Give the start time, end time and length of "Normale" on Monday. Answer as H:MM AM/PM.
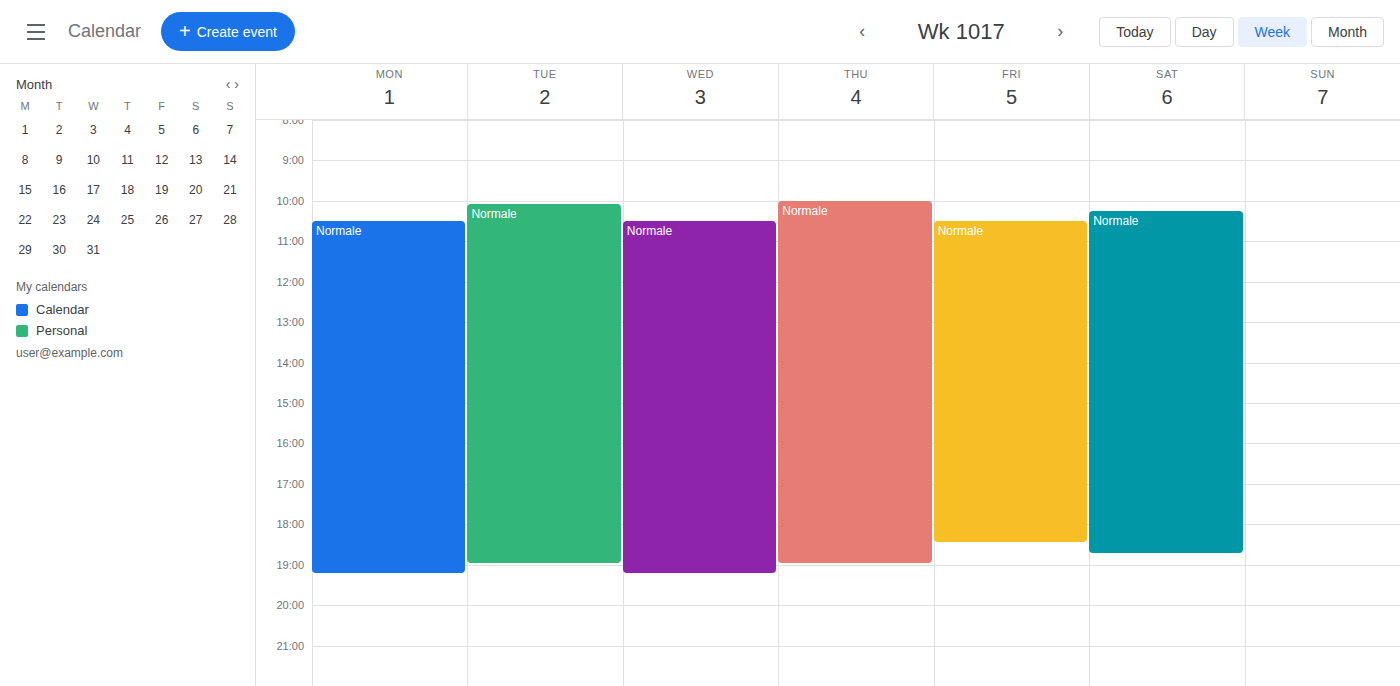
10:30 AM to 7:15 PM, 8 hours 45 minutes